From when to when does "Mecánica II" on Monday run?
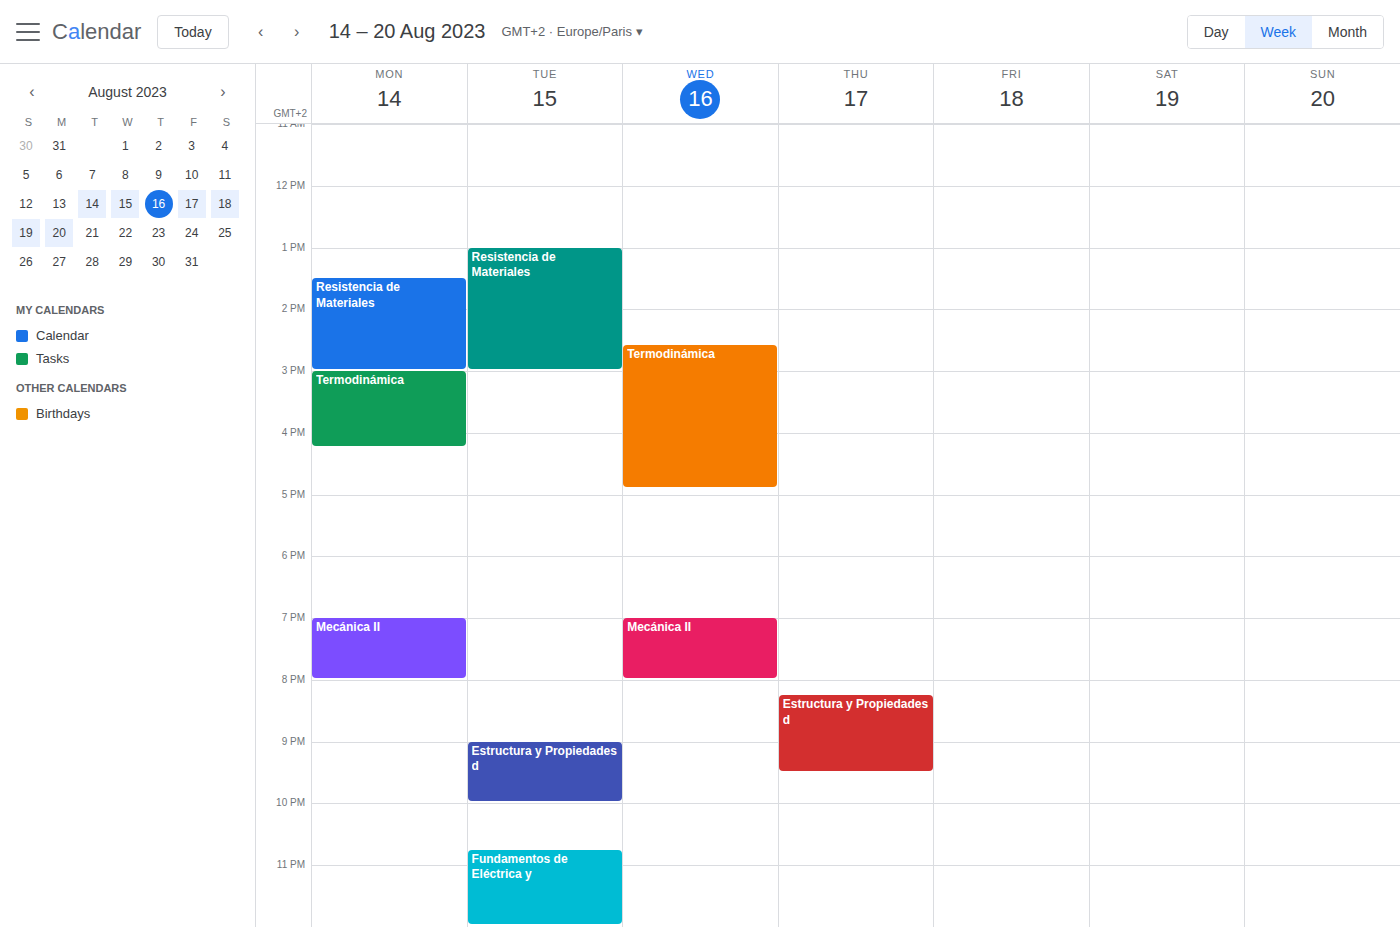
7:00 PM to 8:00 PM